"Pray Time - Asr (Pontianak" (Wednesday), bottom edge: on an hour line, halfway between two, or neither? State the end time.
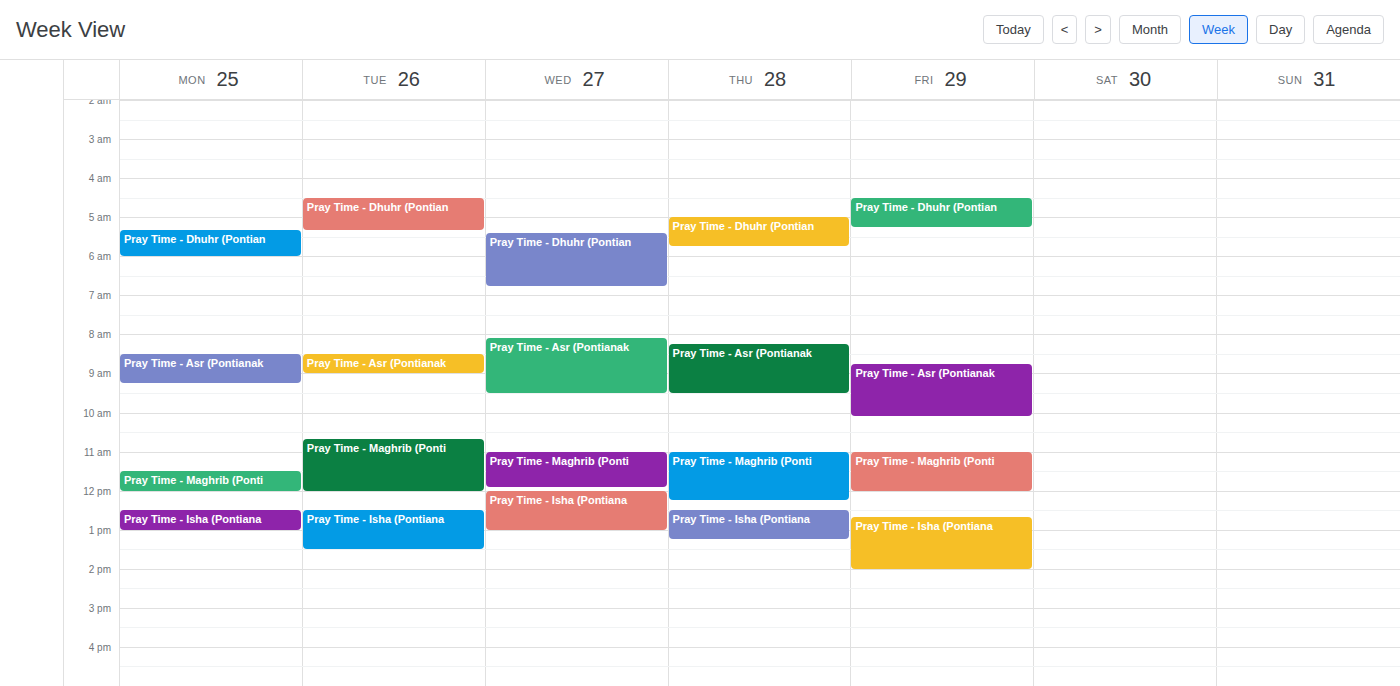
09:30 -- halfway between the 09:00 and 10:00 lines.